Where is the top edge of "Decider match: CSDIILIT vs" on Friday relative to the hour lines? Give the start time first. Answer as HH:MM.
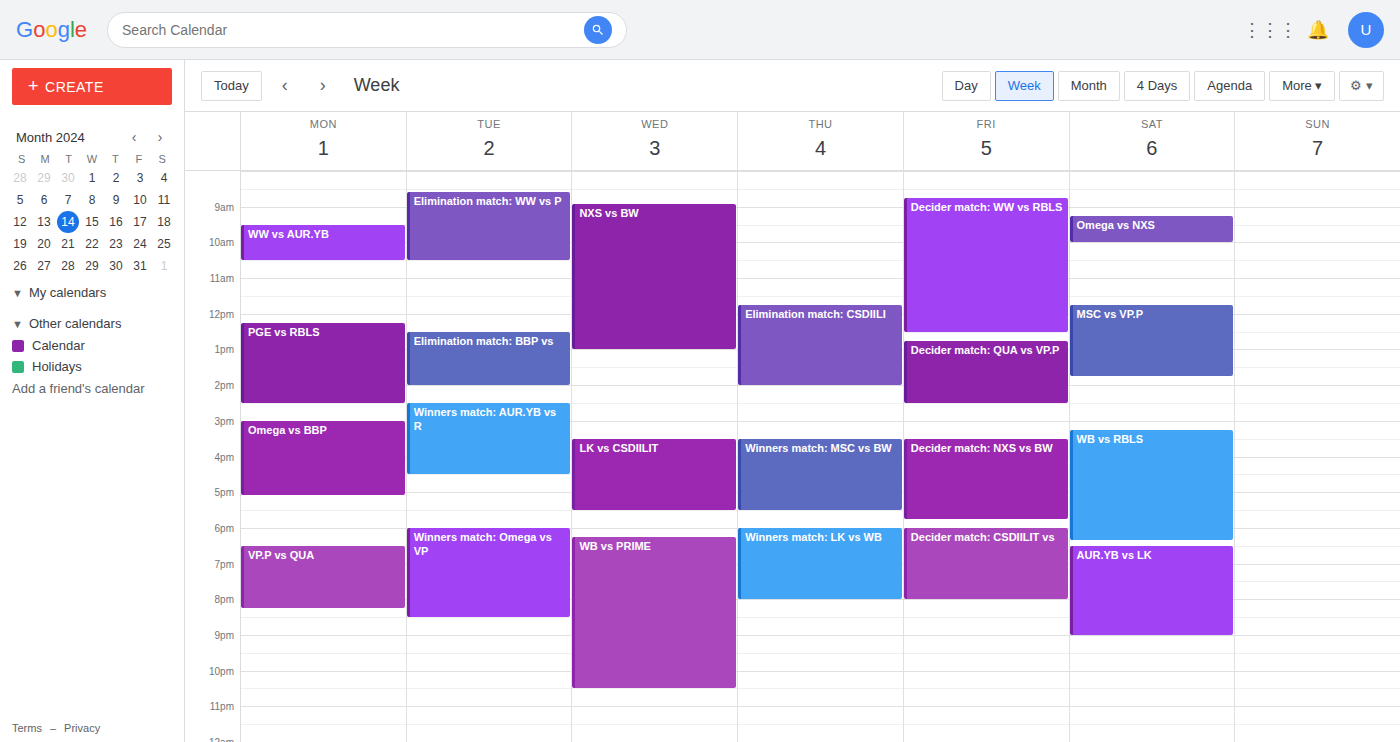
18:00 -- exactly on the 18:00 line.